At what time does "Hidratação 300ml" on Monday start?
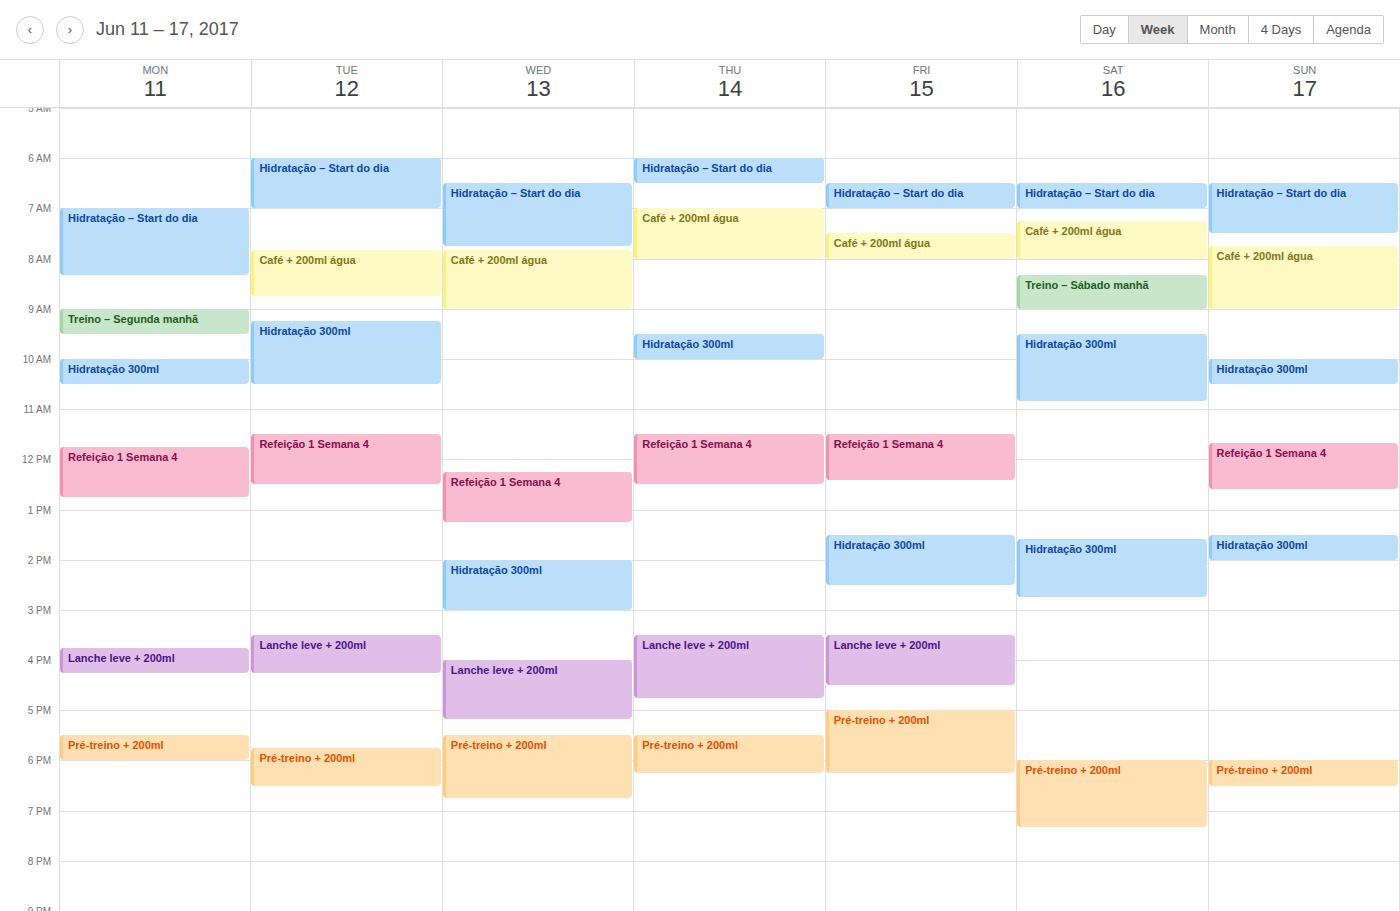
10:00 AM